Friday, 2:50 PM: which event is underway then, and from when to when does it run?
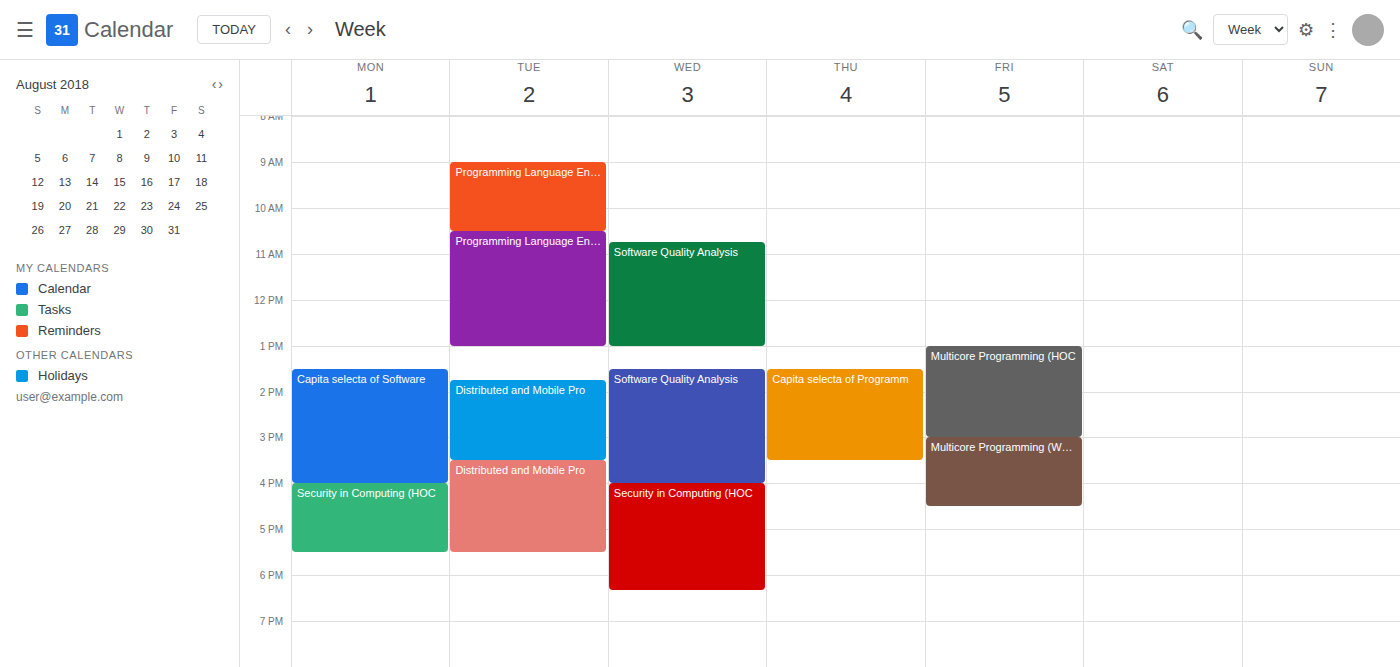
"Multicore Programming (HOC", 1:00 PM to 3:00 PM